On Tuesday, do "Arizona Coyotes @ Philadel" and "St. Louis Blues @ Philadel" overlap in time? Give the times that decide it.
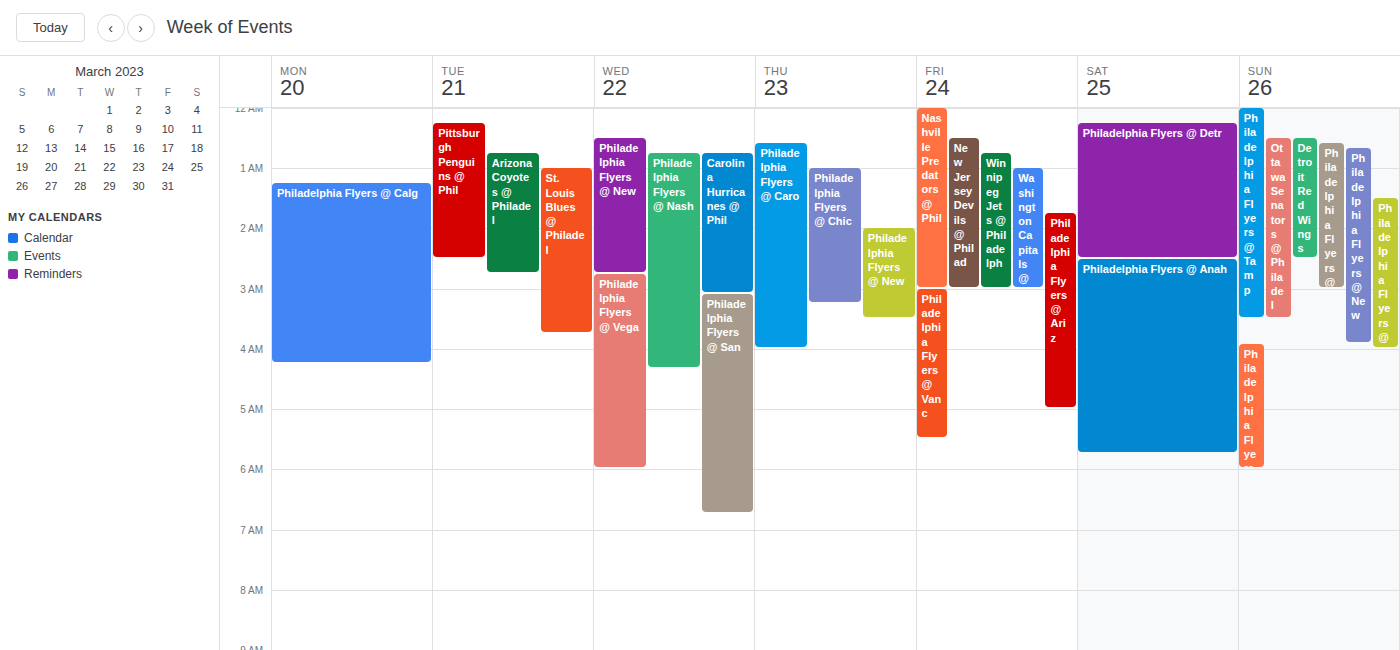
"St. Louis Blues @ Philadel" starts at 1:00 AM, before "Arizona Coyotes @ Philadel" ends at 2:45 AM -- they overlap.